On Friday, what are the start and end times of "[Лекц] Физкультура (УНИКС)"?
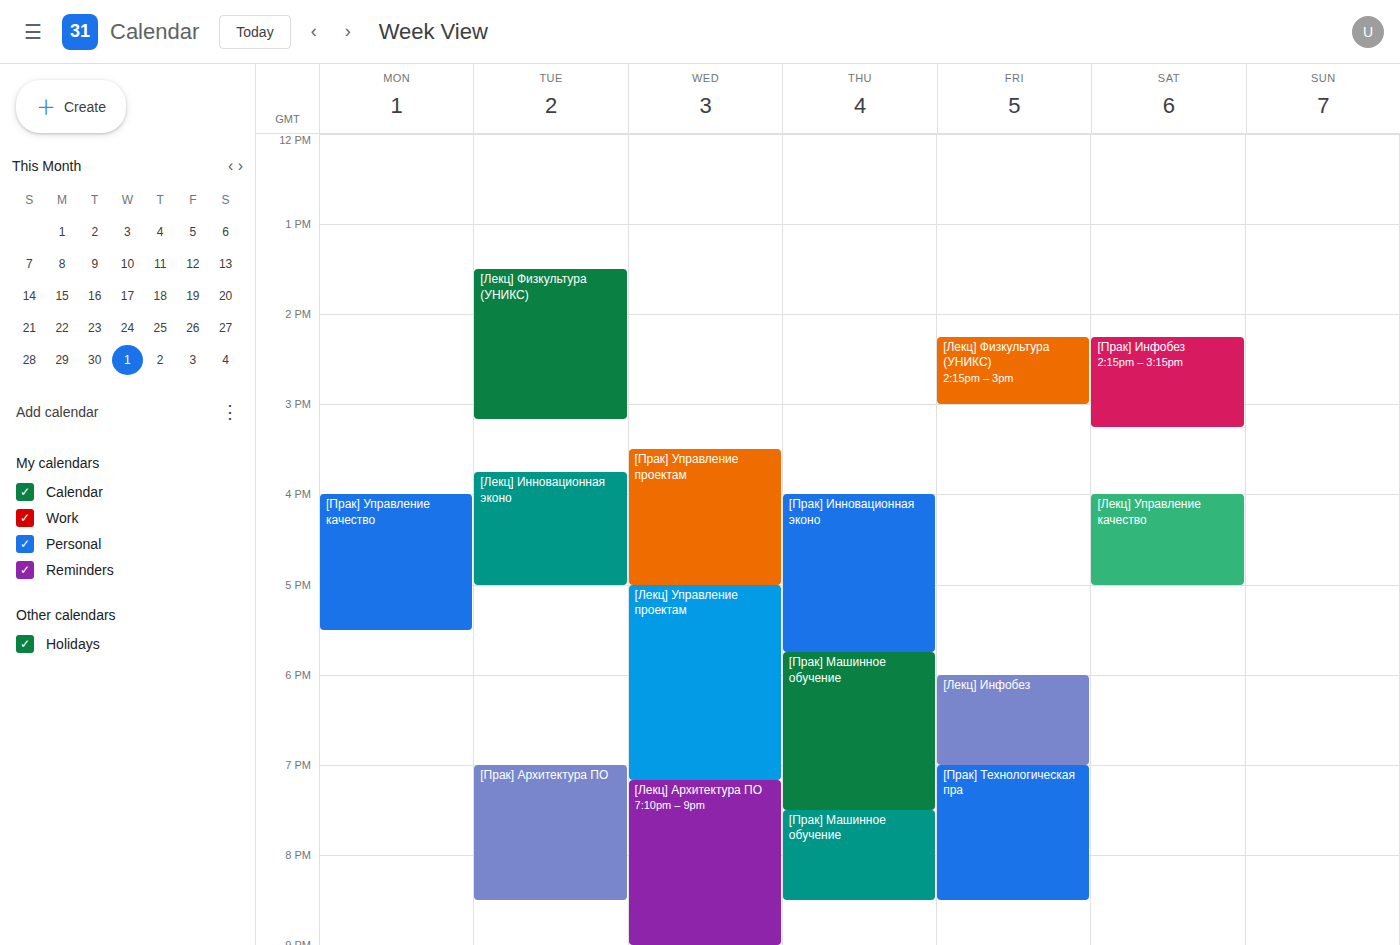
2:15 PM to 3:00 PM